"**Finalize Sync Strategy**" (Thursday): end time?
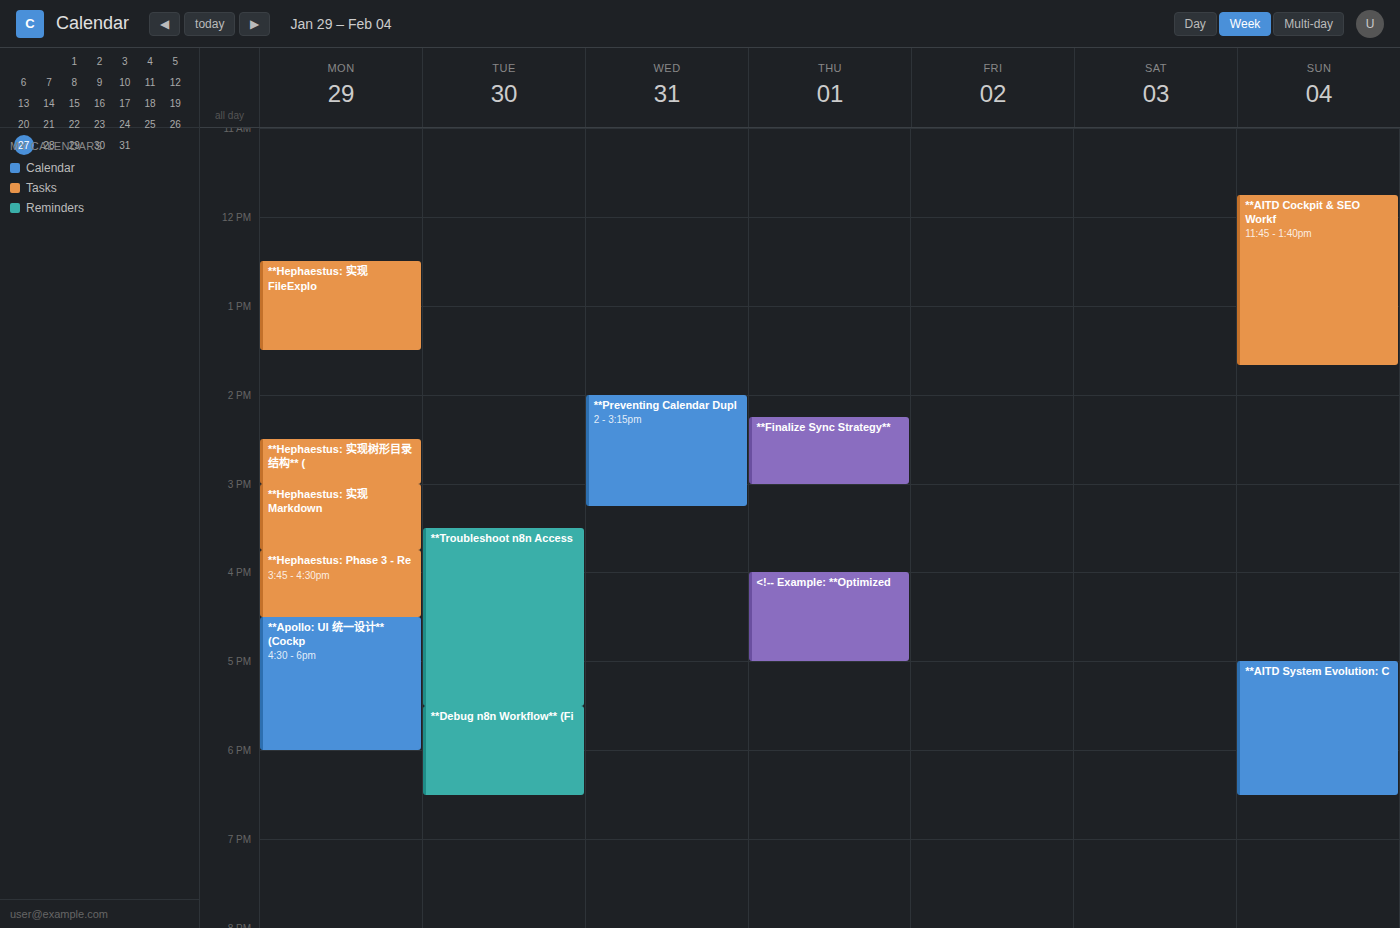
3:00 PM